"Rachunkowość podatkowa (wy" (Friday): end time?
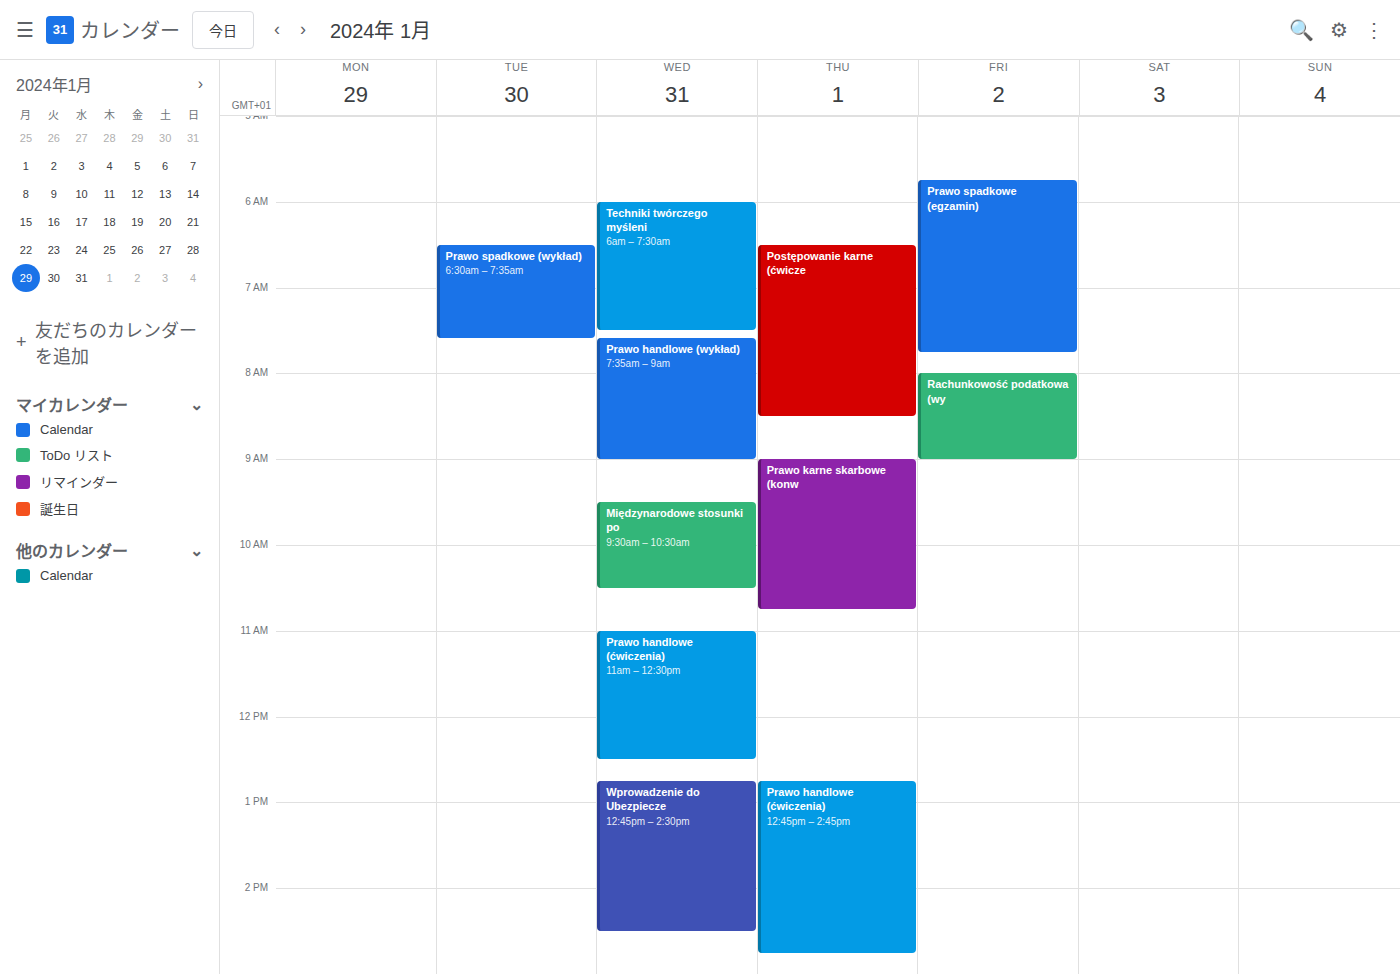
9:00 AM